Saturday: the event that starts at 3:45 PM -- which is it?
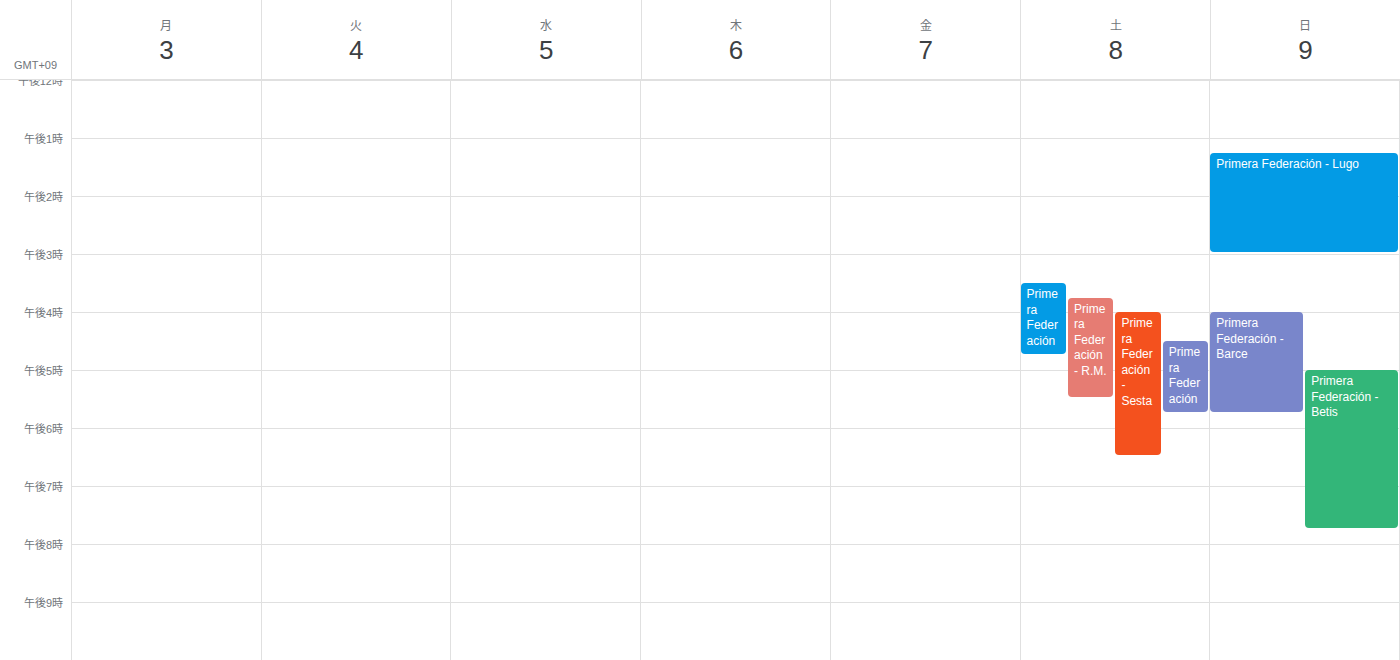
"Primera Federación - R.M."